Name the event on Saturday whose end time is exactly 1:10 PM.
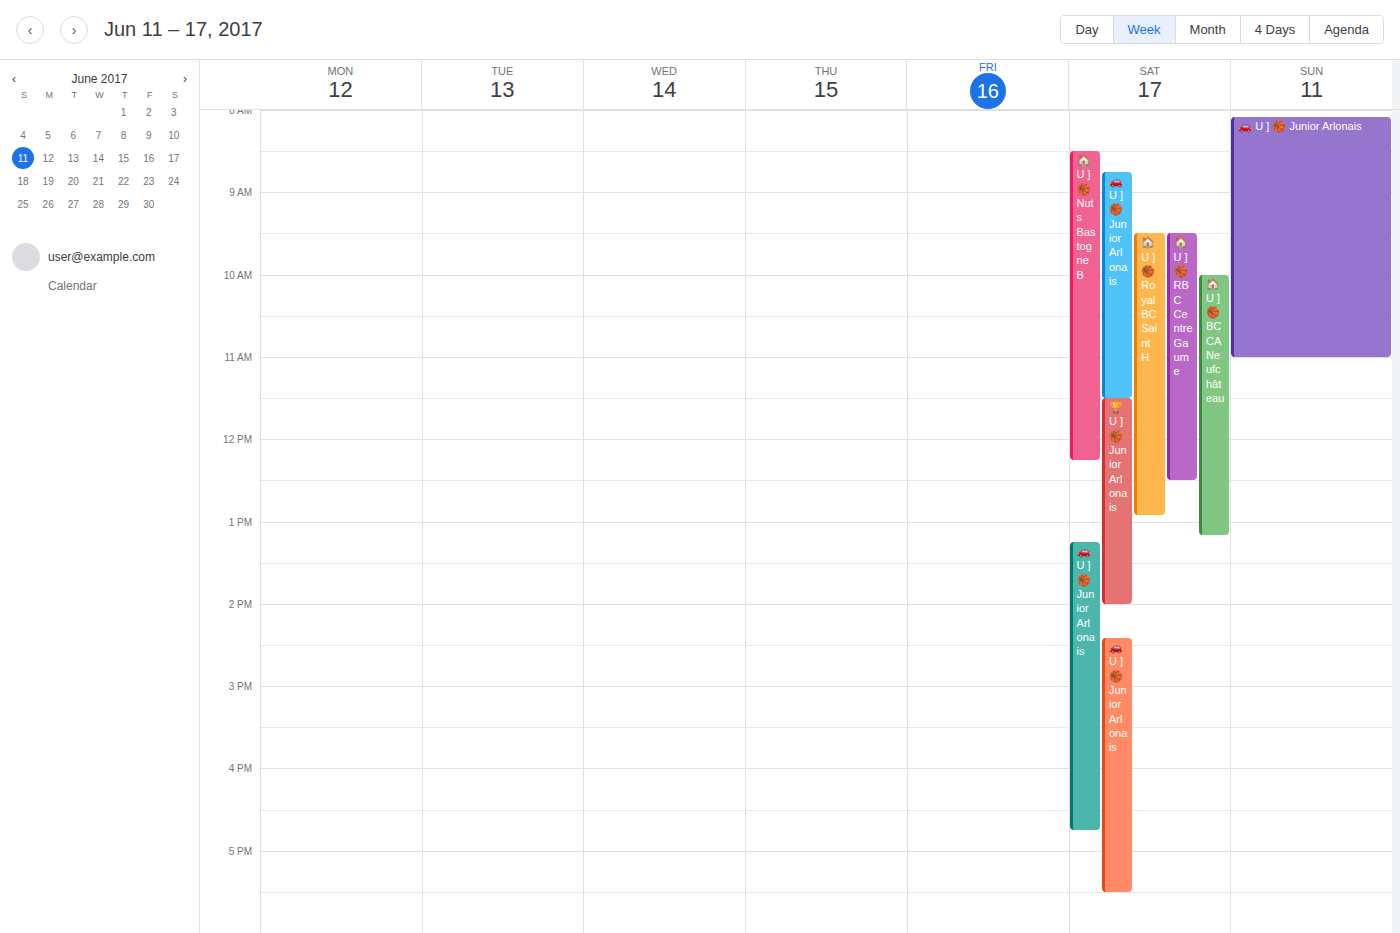
"🏠 U ] 🏀BCCA Neufchâteau"